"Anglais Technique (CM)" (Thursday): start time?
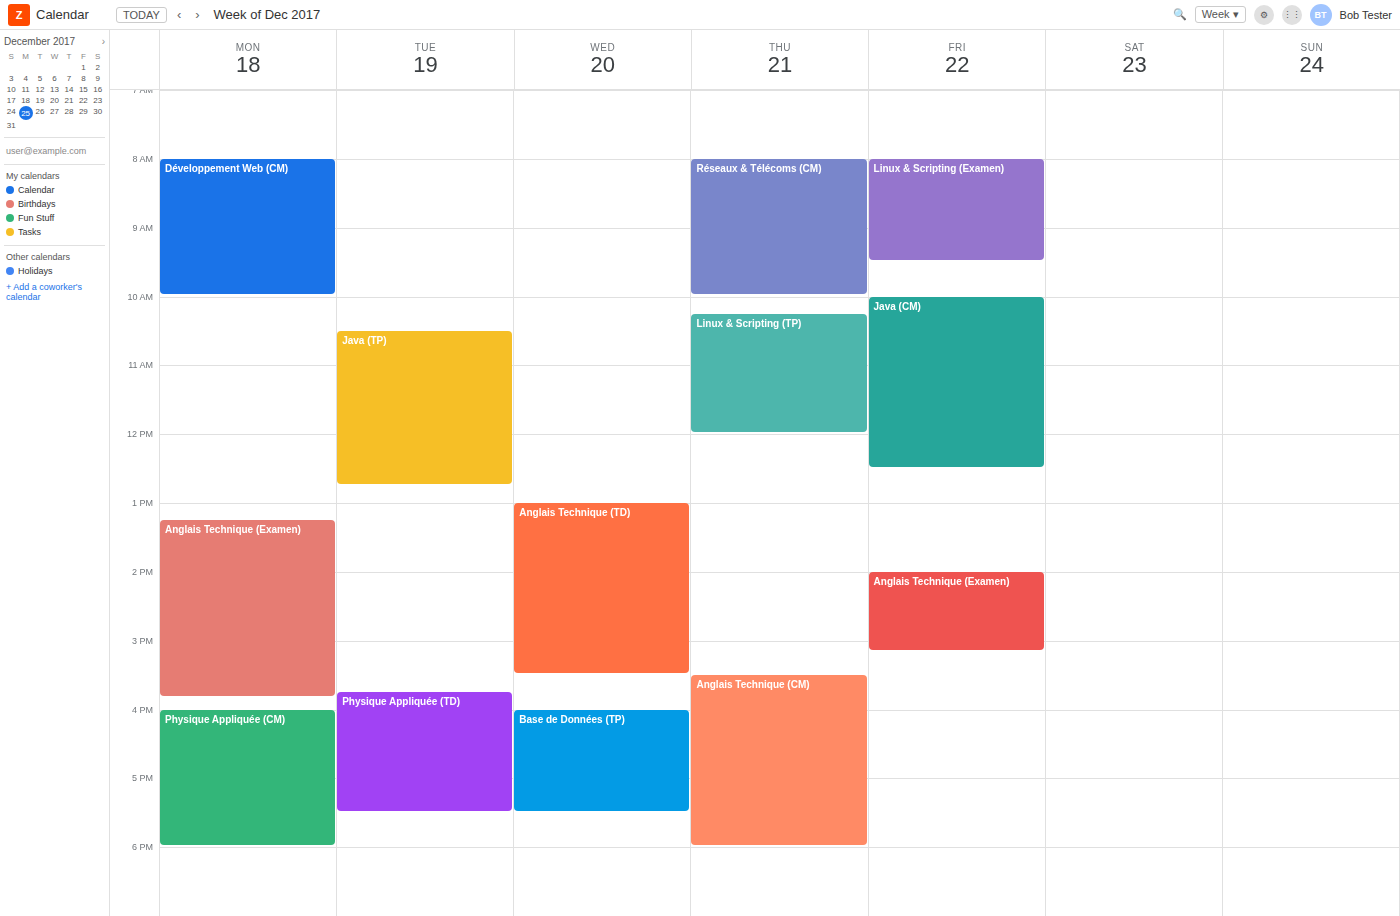
3:30 PM